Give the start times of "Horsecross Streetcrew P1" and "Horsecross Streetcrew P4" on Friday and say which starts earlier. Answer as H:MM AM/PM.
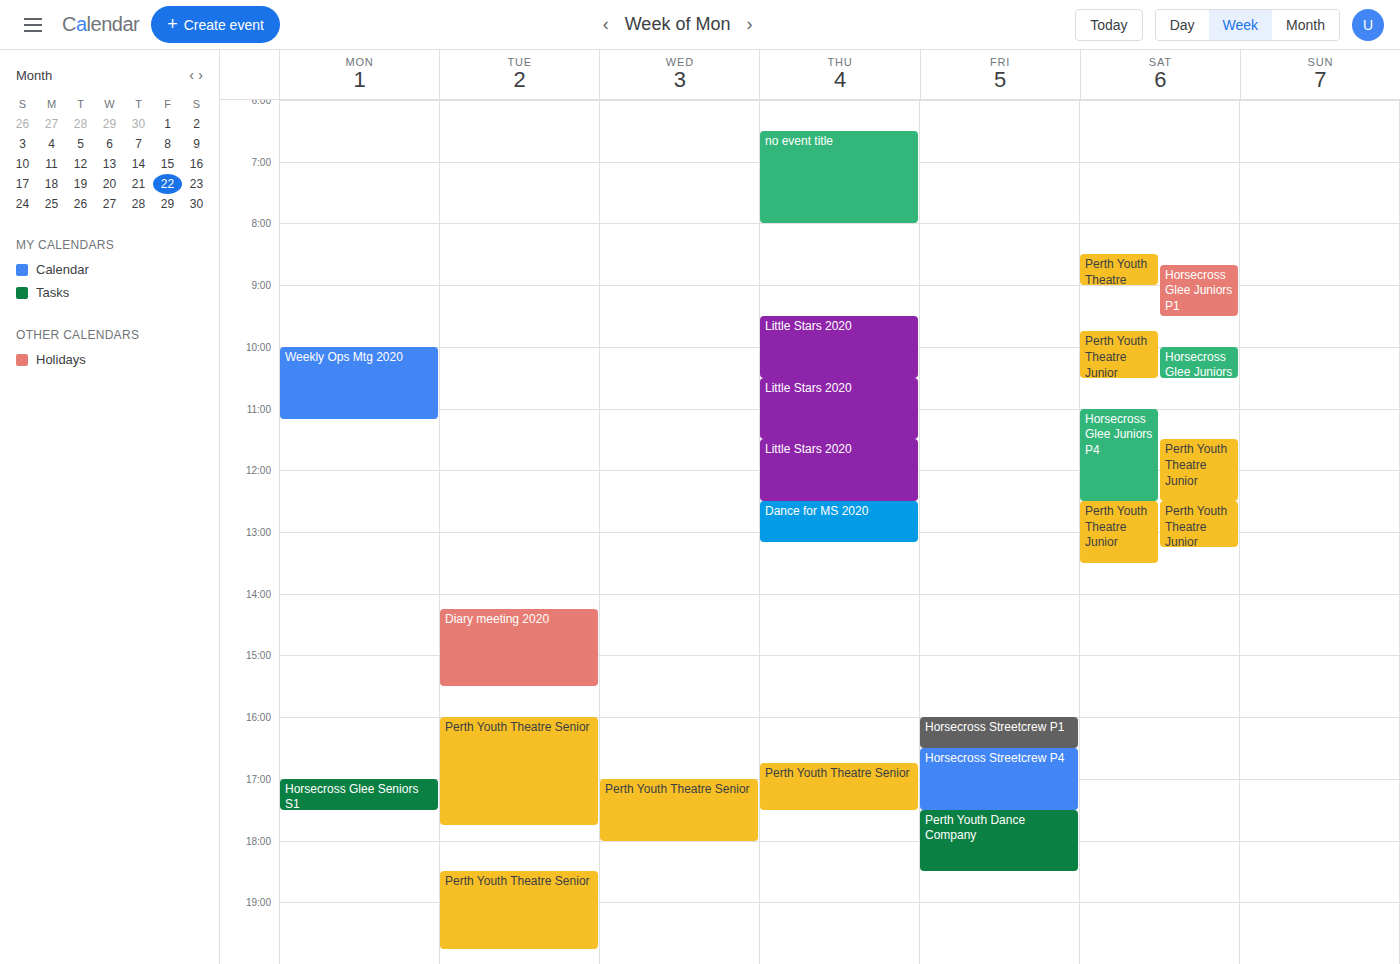
"Horsecross Streetcrew P1" 4:00 PM; "Horsecross Streetcrew P4" 4:30 PM.